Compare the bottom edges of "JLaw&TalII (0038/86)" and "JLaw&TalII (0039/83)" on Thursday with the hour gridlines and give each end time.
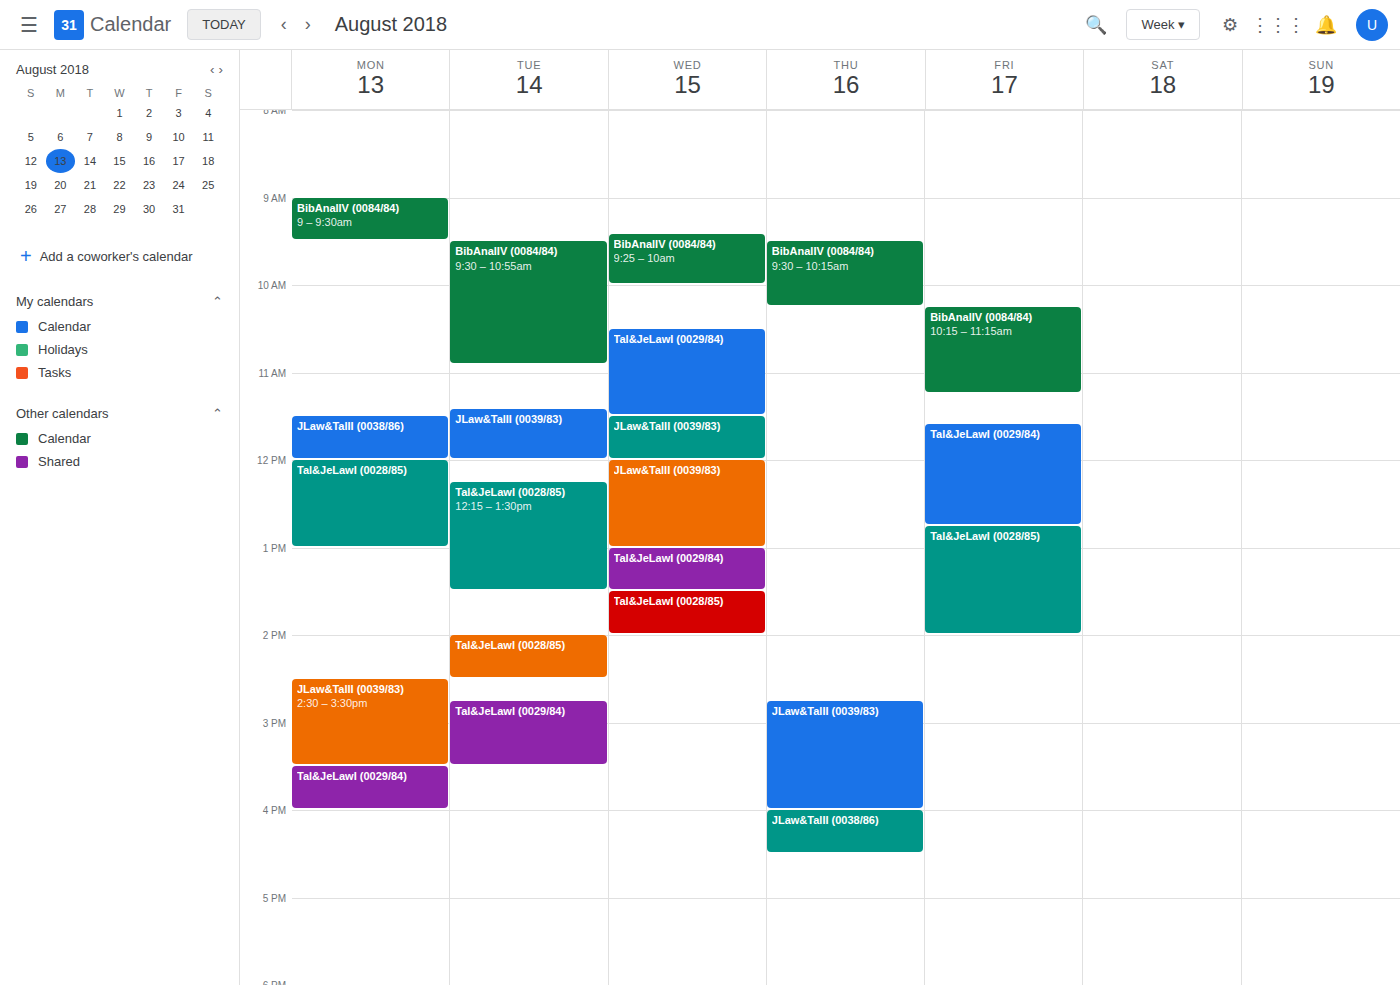
"JLaw&TalII (0038/86)": 4:30 PM, halfway between the 4 PM and 5 PM lines. "JLaw&TalII (0039/83)": 4:00 PM, exactly on the 4 PM line.